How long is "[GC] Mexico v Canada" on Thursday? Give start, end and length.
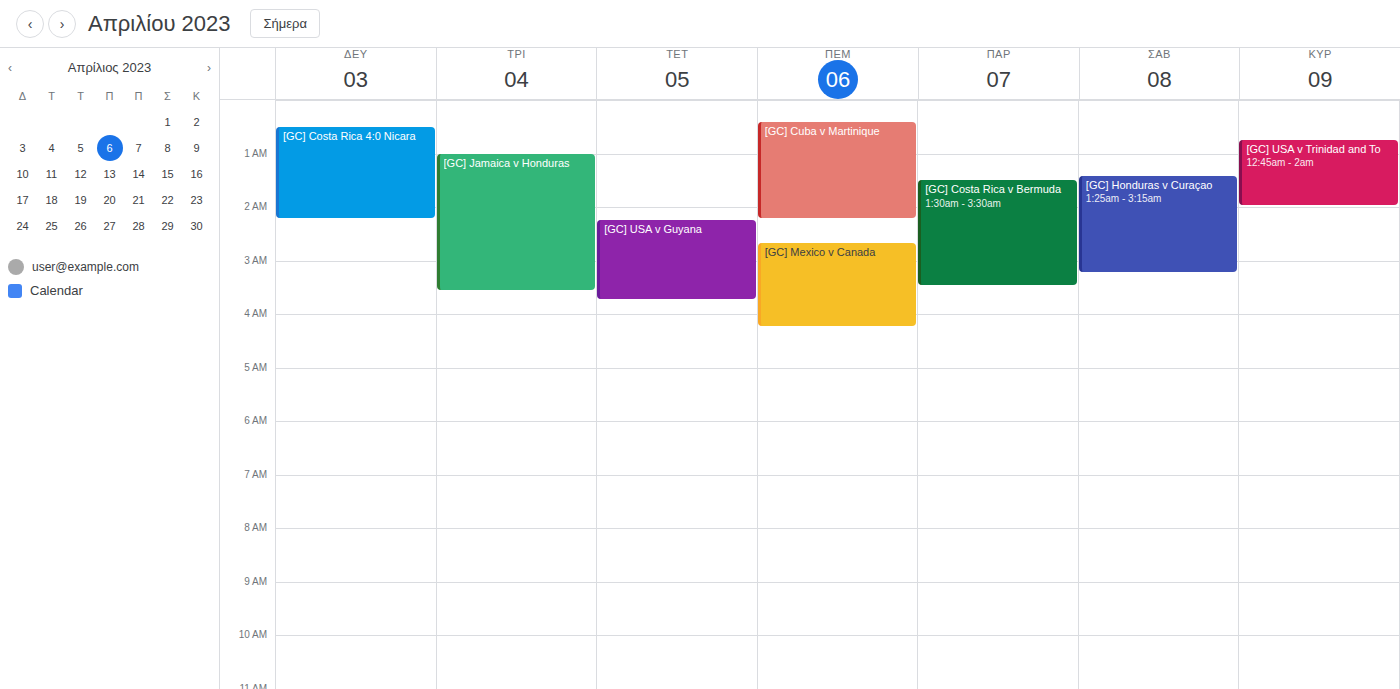
2:40 AM to 4:15 AM, 1 hour 35 minutes